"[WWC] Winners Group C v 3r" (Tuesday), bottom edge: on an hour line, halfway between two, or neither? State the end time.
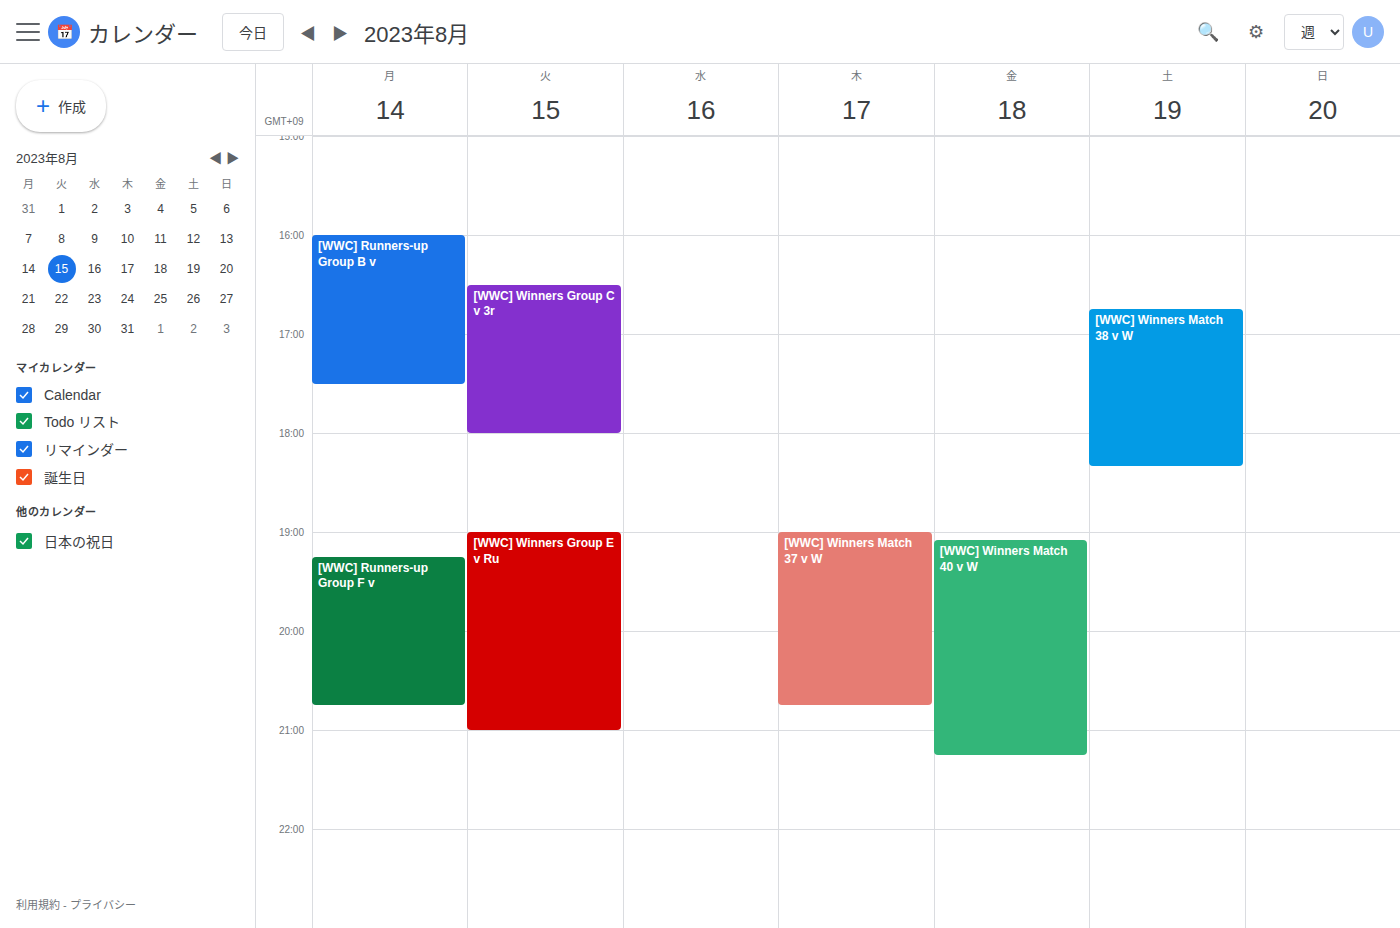
6:00 PM -- exactly on the 6 PM line.